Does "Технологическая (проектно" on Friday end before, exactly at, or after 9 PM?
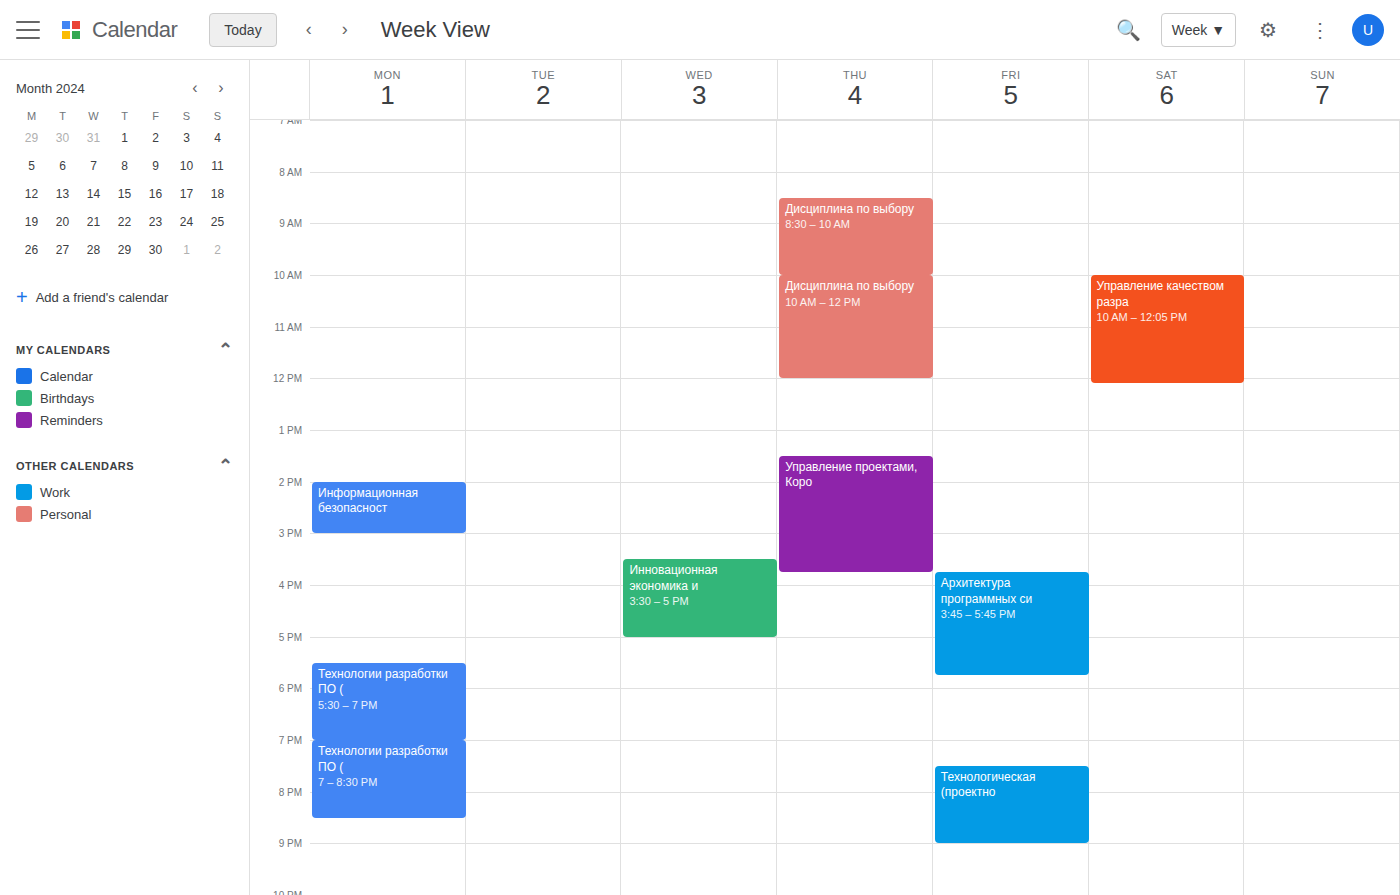
9:00 PM -- exactly at 9 PM, on the 9 PM line.